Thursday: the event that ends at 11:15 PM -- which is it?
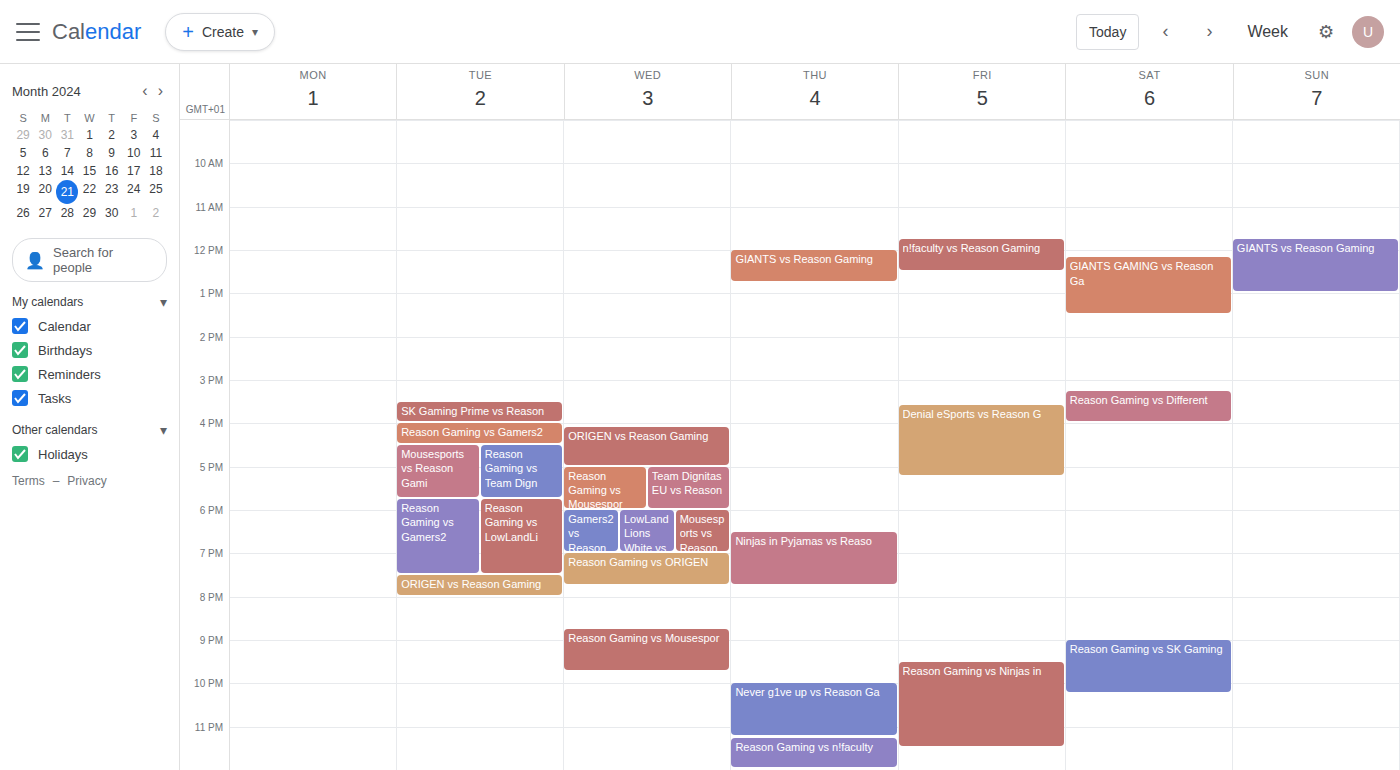
"Never g1ve up vs Reason Ga"